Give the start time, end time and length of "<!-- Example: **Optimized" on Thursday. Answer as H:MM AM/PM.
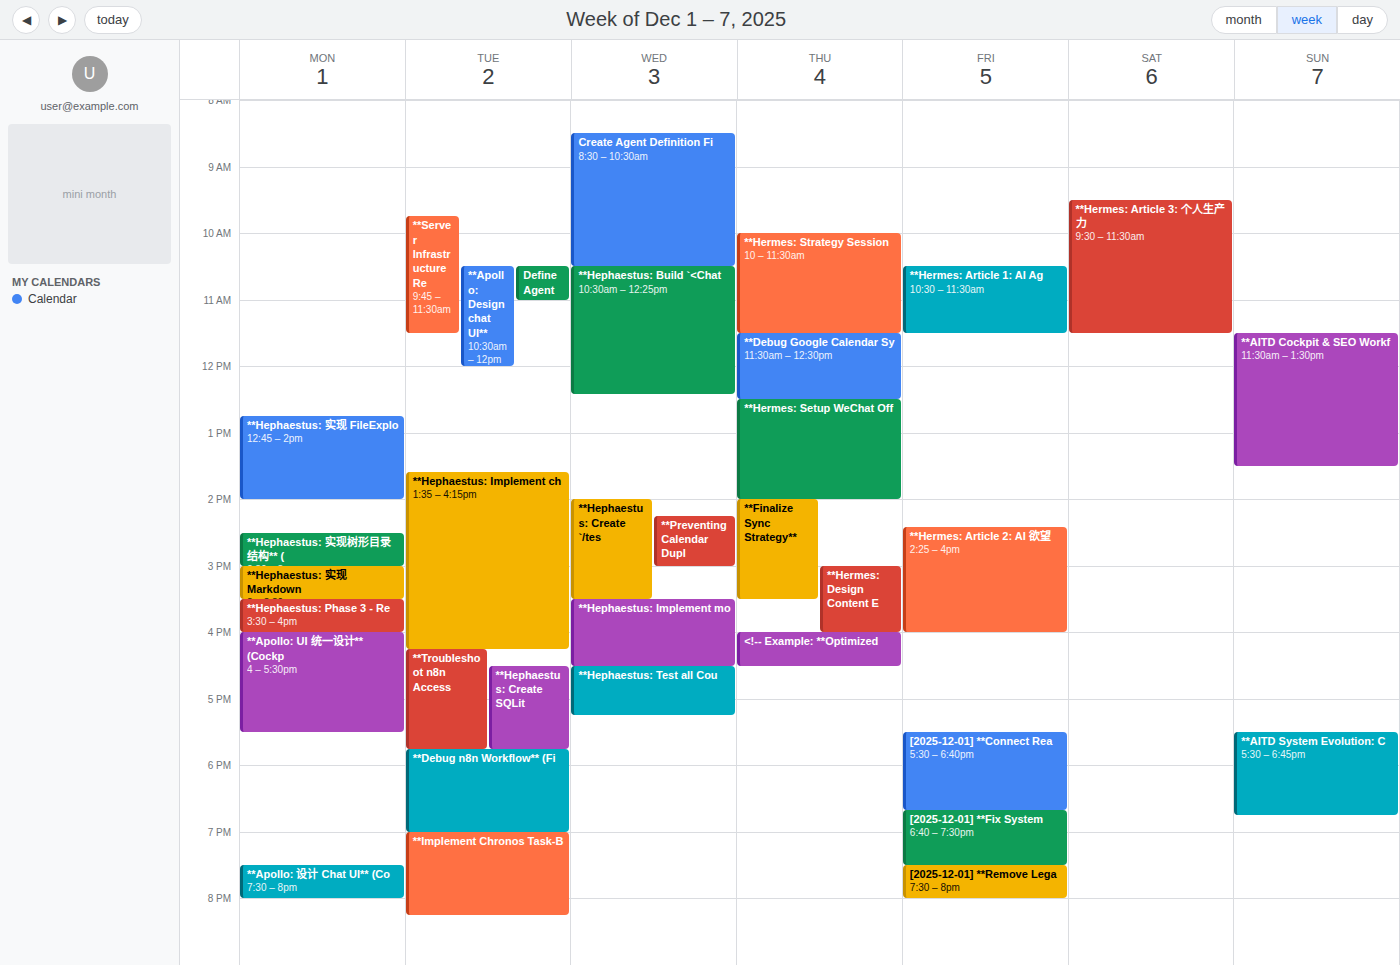
4:00 PM to 4:30 PM, 30 minutes